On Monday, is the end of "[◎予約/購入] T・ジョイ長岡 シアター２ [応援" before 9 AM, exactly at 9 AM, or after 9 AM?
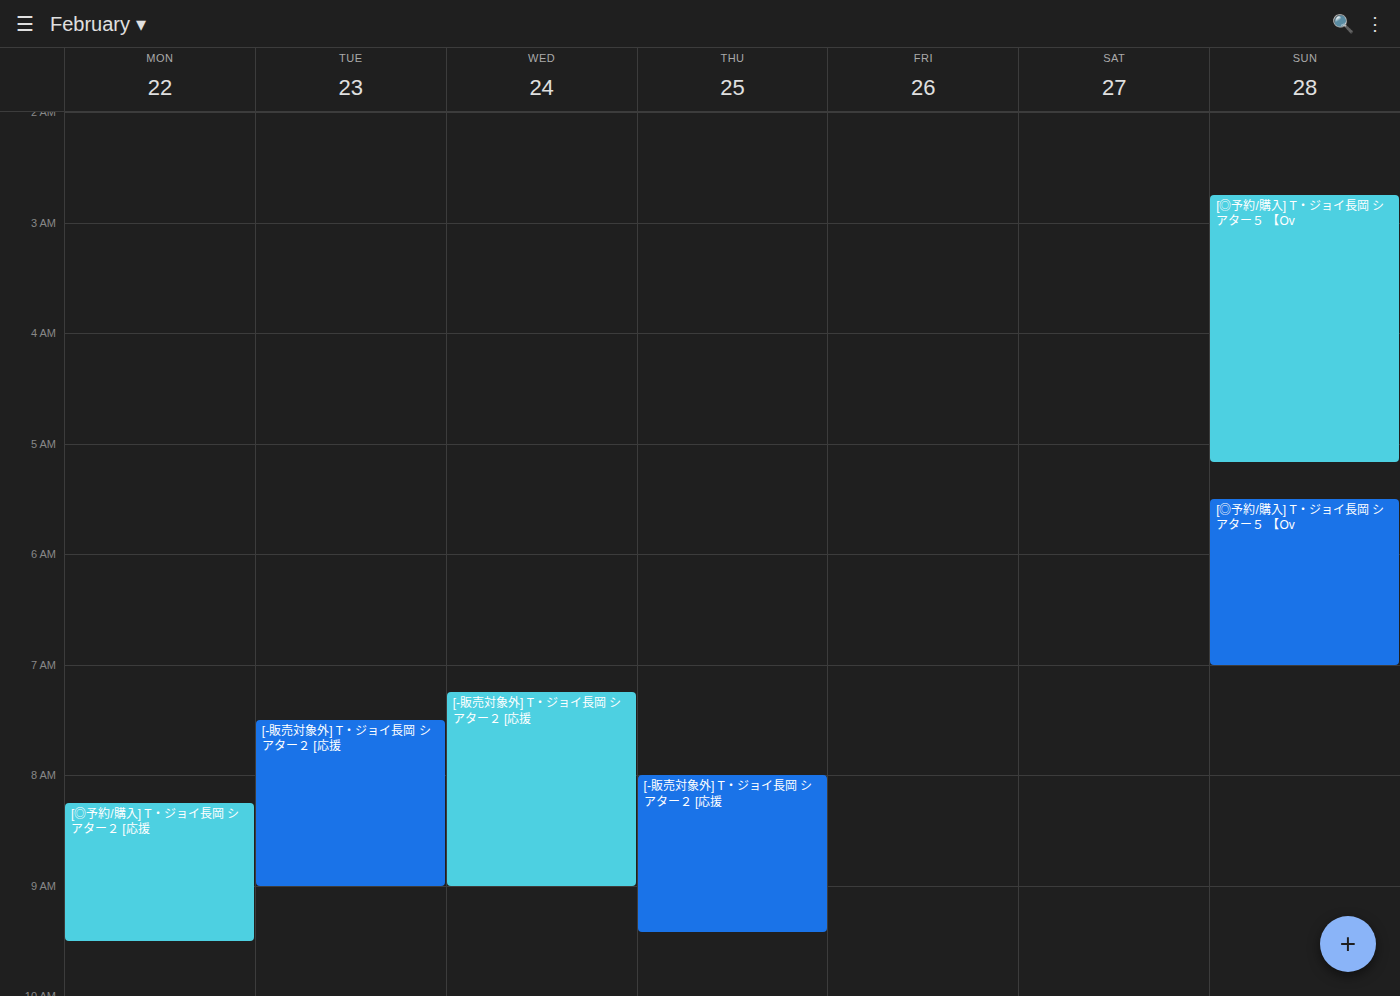
9:30 AM -- after 9 AM, 30 minutes below the 9 AM line.